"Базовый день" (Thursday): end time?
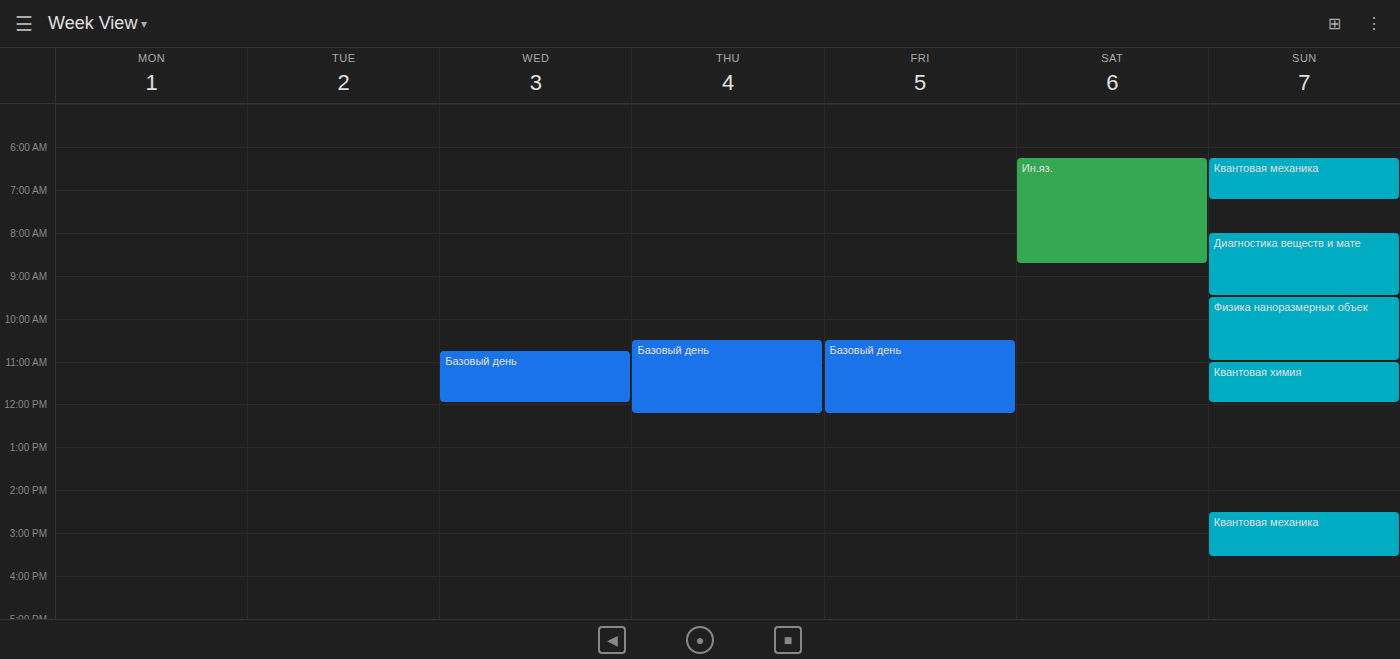
12:15